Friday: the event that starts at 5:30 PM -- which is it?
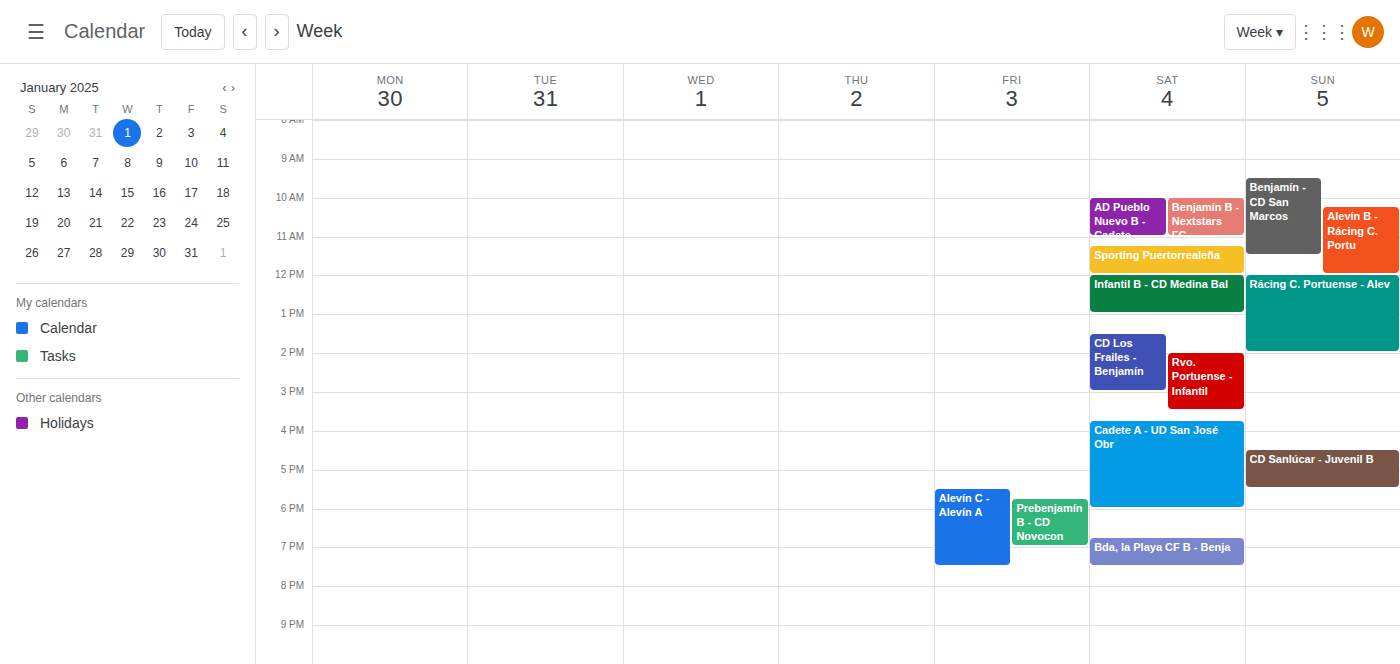
"Alevín C - Alevín A"